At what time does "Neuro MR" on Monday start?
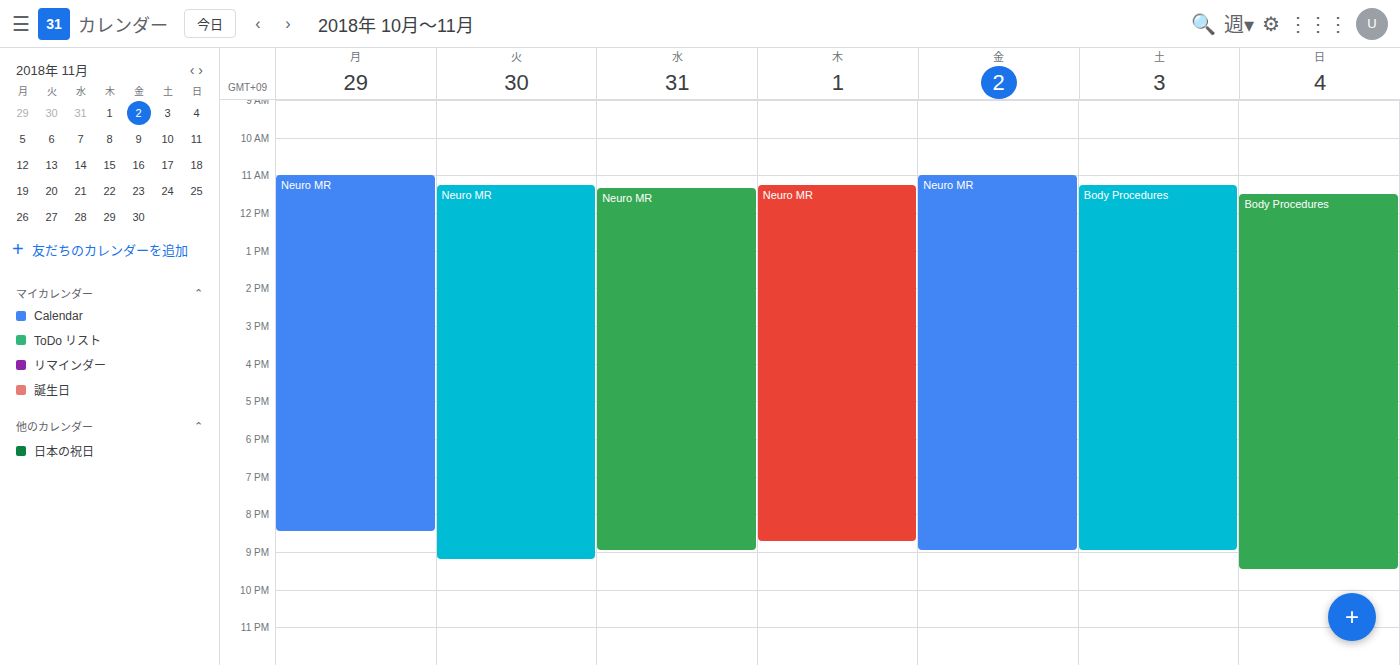
11:00 AM